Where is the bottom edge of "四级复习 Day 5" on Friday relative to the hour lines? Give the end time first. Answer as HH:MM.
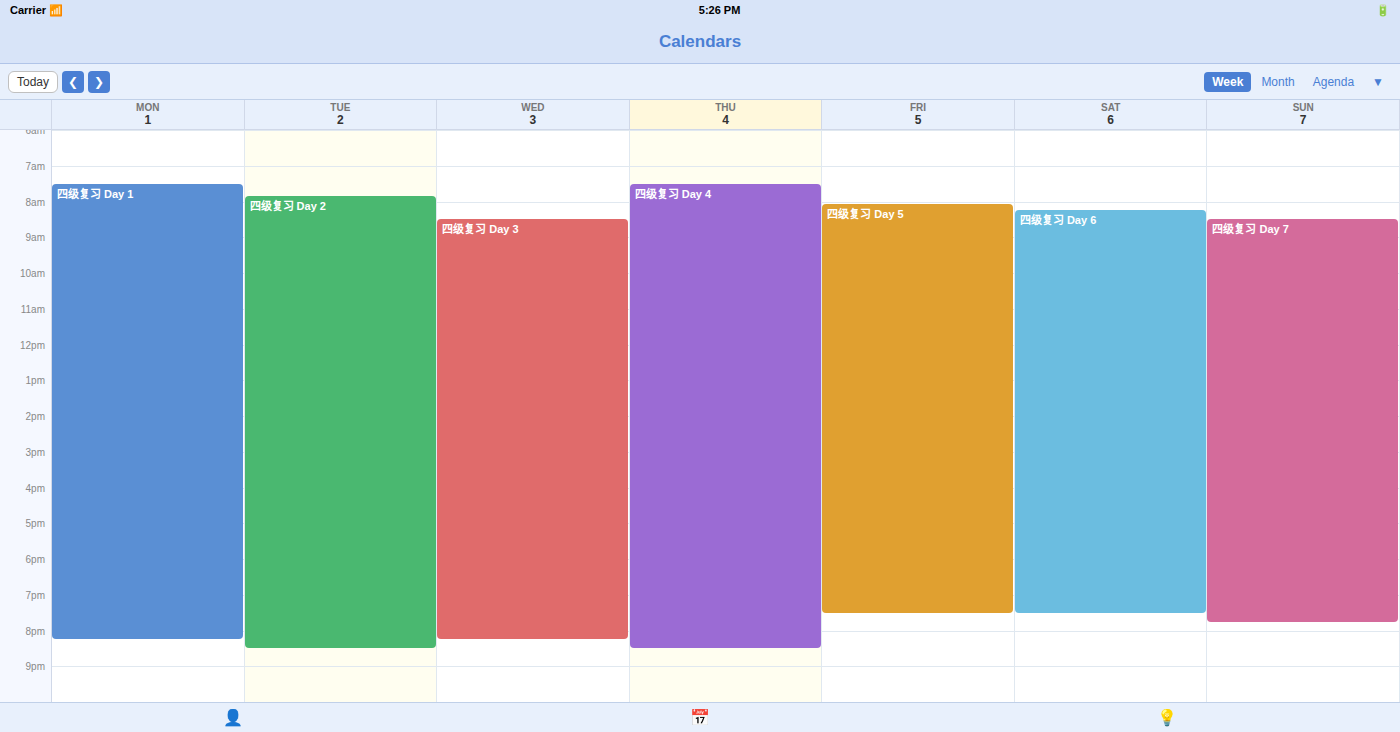
19:30 -- halfway between the 19:00 and 20:00 lines.